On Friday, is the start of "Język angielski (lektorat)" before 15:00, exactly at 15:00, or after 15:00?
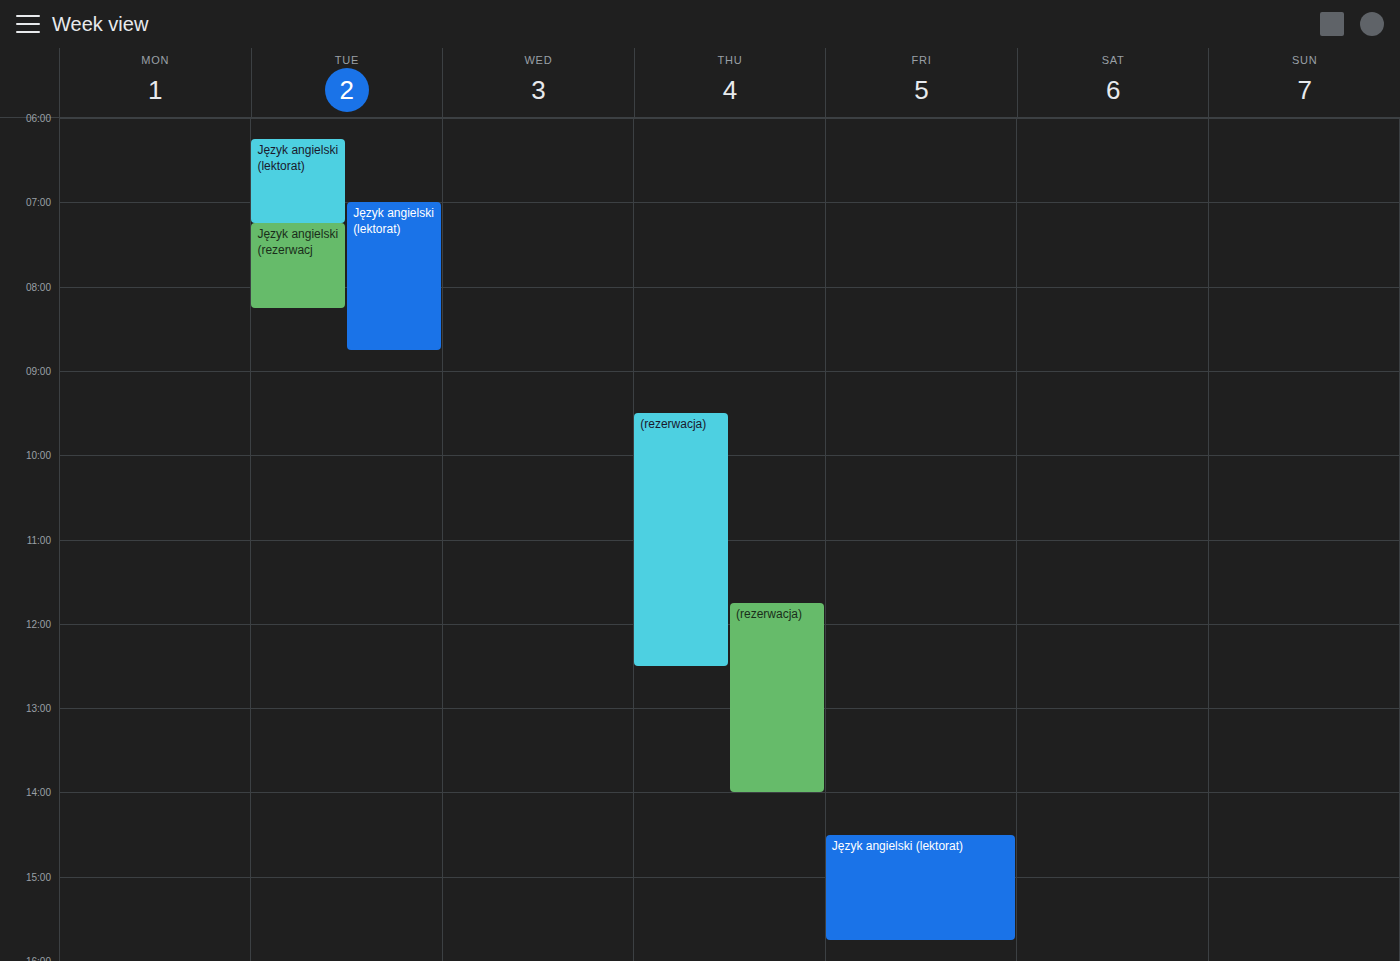
14:30 -- before 15:00, 30 minutes above the 15:00 line.